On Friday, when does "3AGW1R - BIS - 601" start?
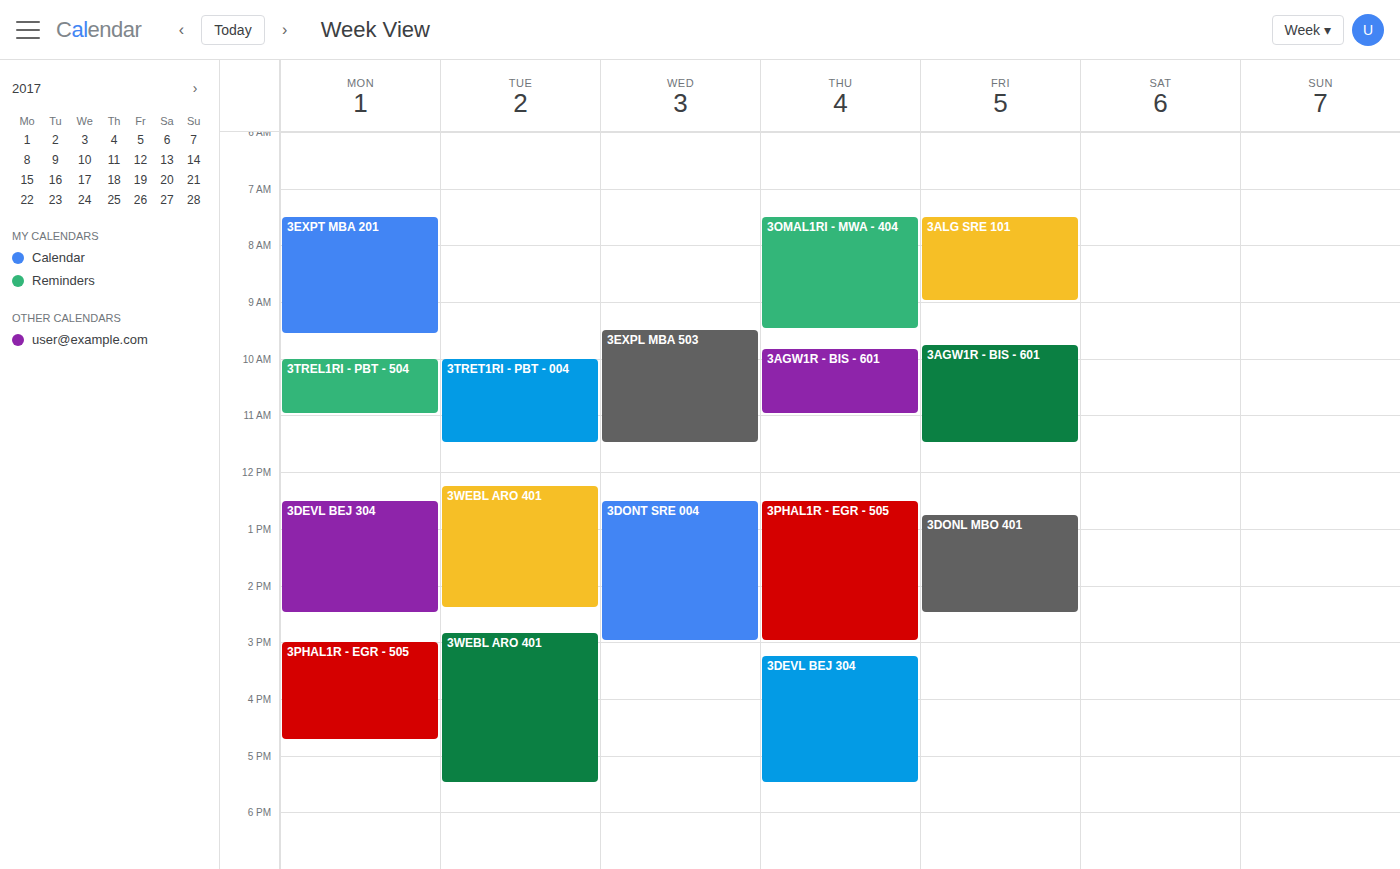
9:45 AM